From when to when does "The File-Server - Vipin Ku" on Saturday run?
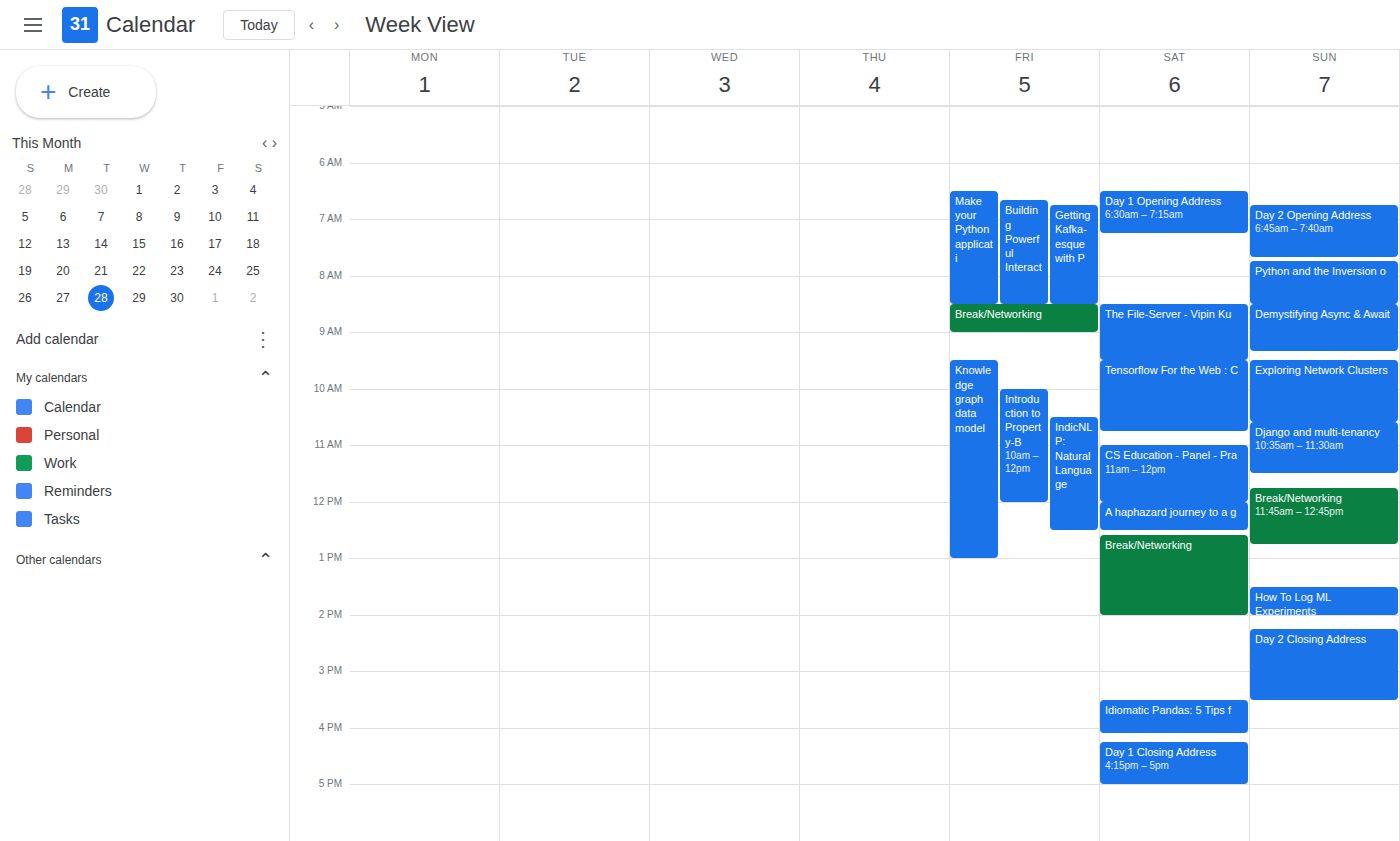
8:30 AM to 9:30 AM